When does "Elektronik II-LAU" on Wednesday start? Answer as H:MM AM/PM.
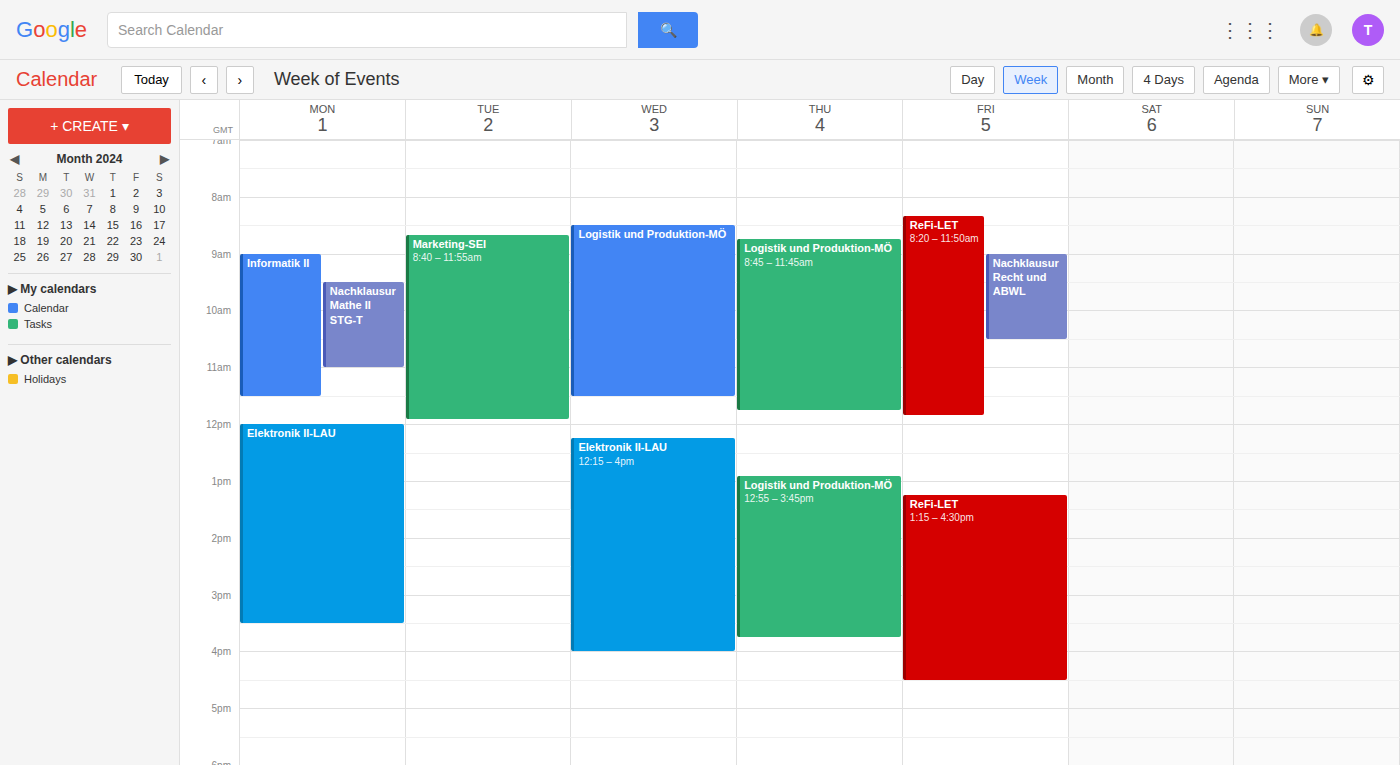
12:15 PM